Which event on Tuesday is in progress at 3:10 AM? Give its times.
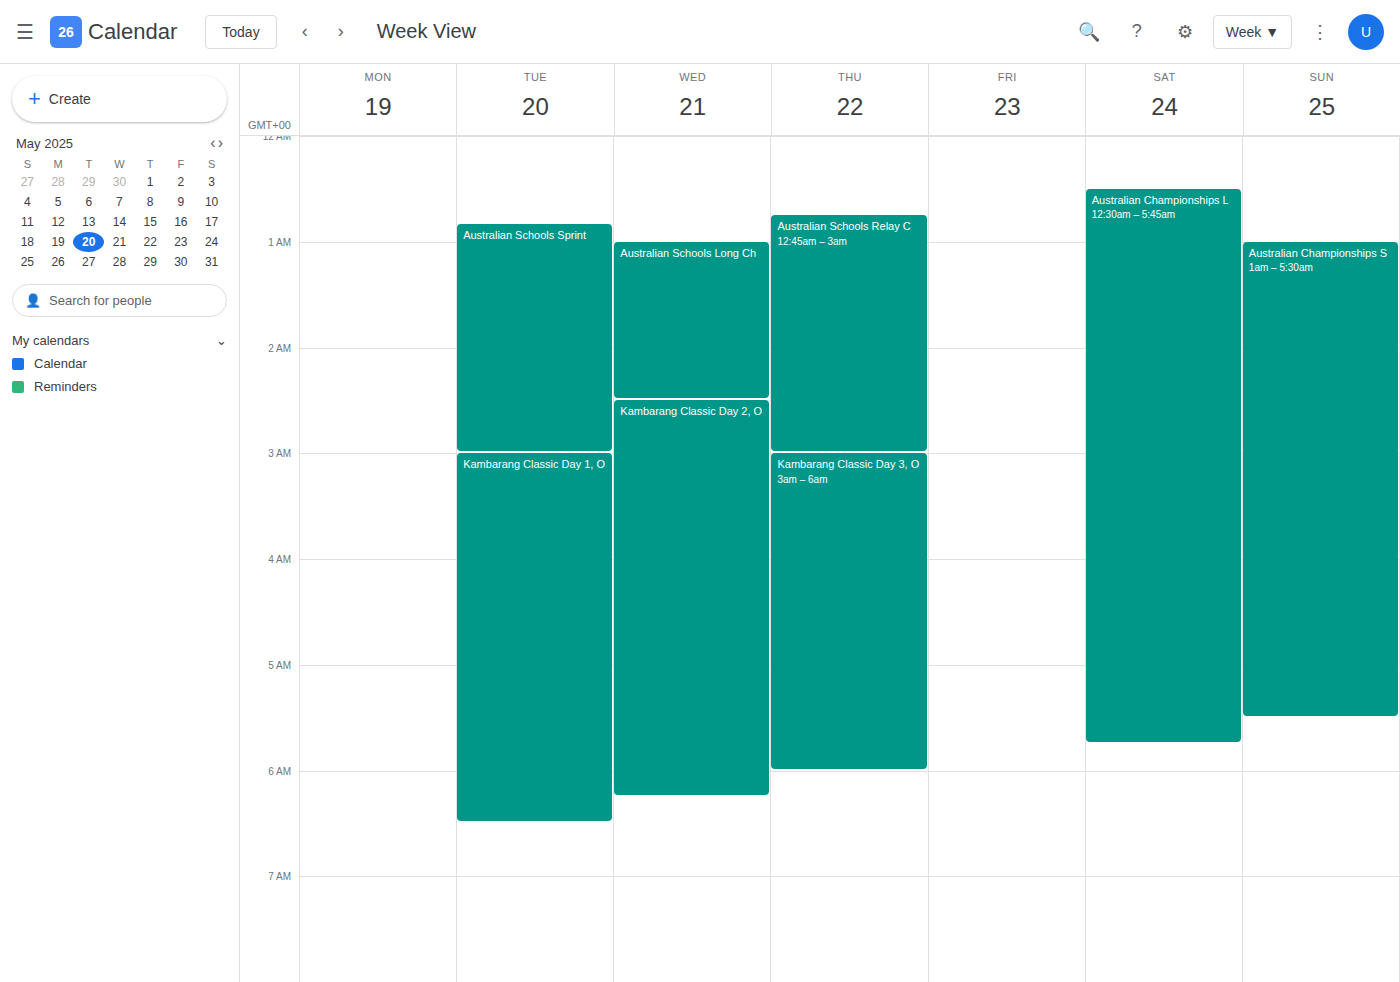
"Kambarang Classic Day 1, O", 3:00 AM to 6:30 AM